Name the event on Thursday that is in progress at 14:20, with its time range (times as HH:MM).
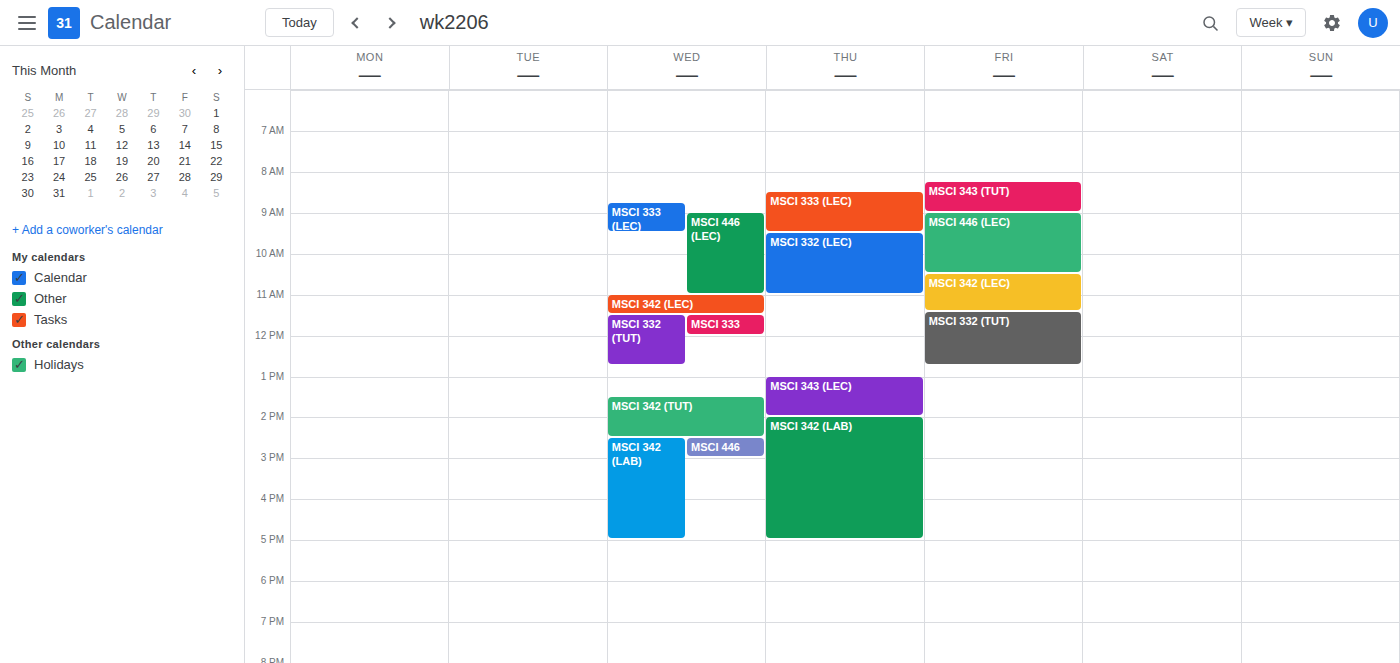
"MSCI 342 (LAB)", 14:00 to 17:00